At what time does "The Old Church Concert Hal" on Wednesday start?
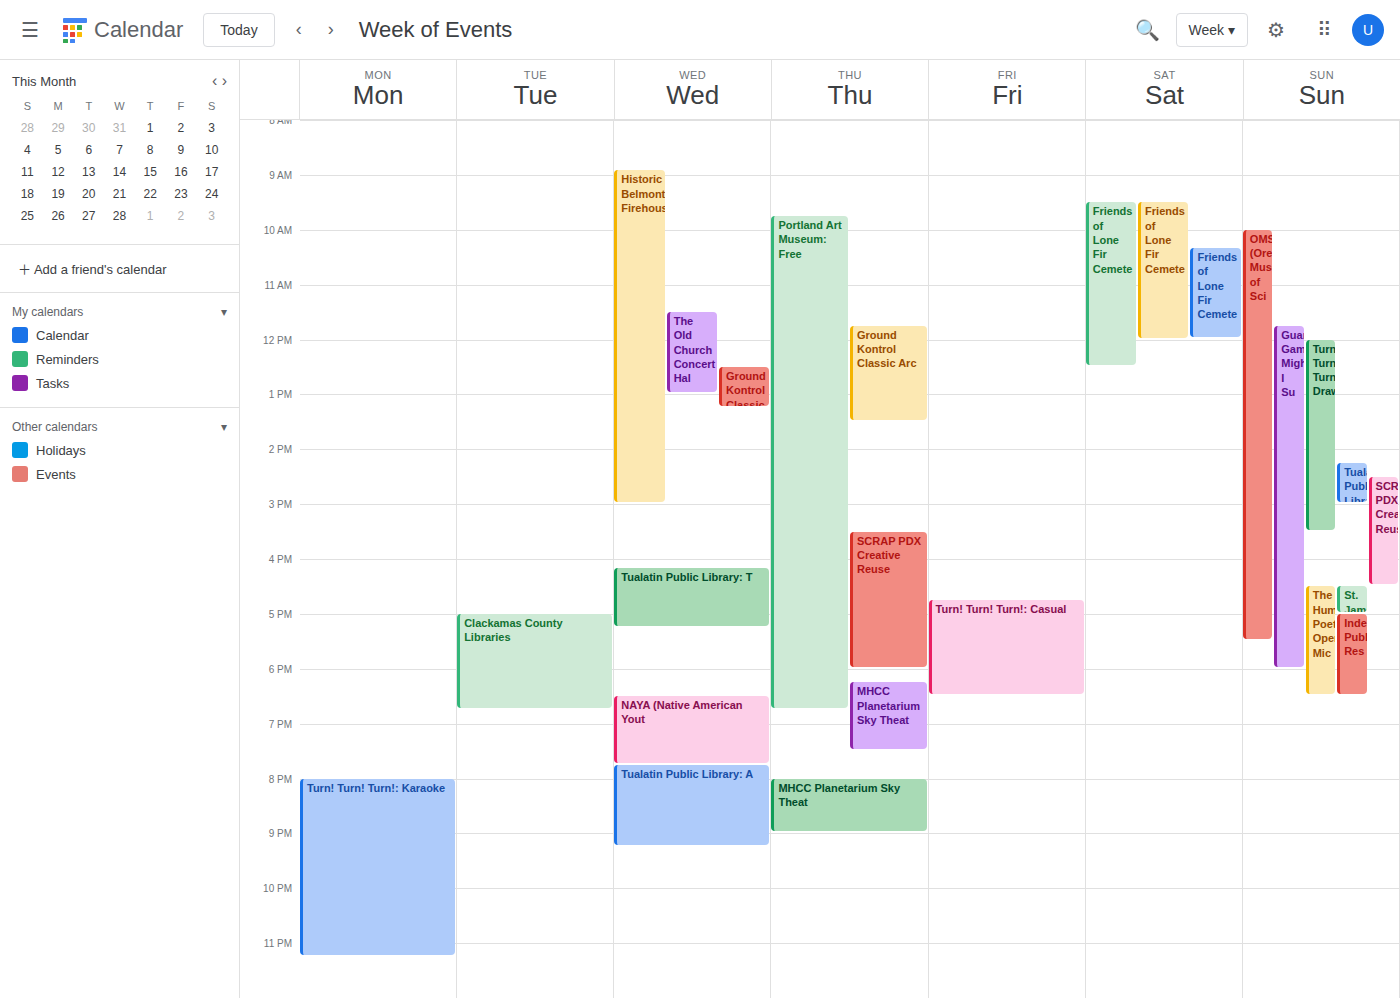
11:30 AM